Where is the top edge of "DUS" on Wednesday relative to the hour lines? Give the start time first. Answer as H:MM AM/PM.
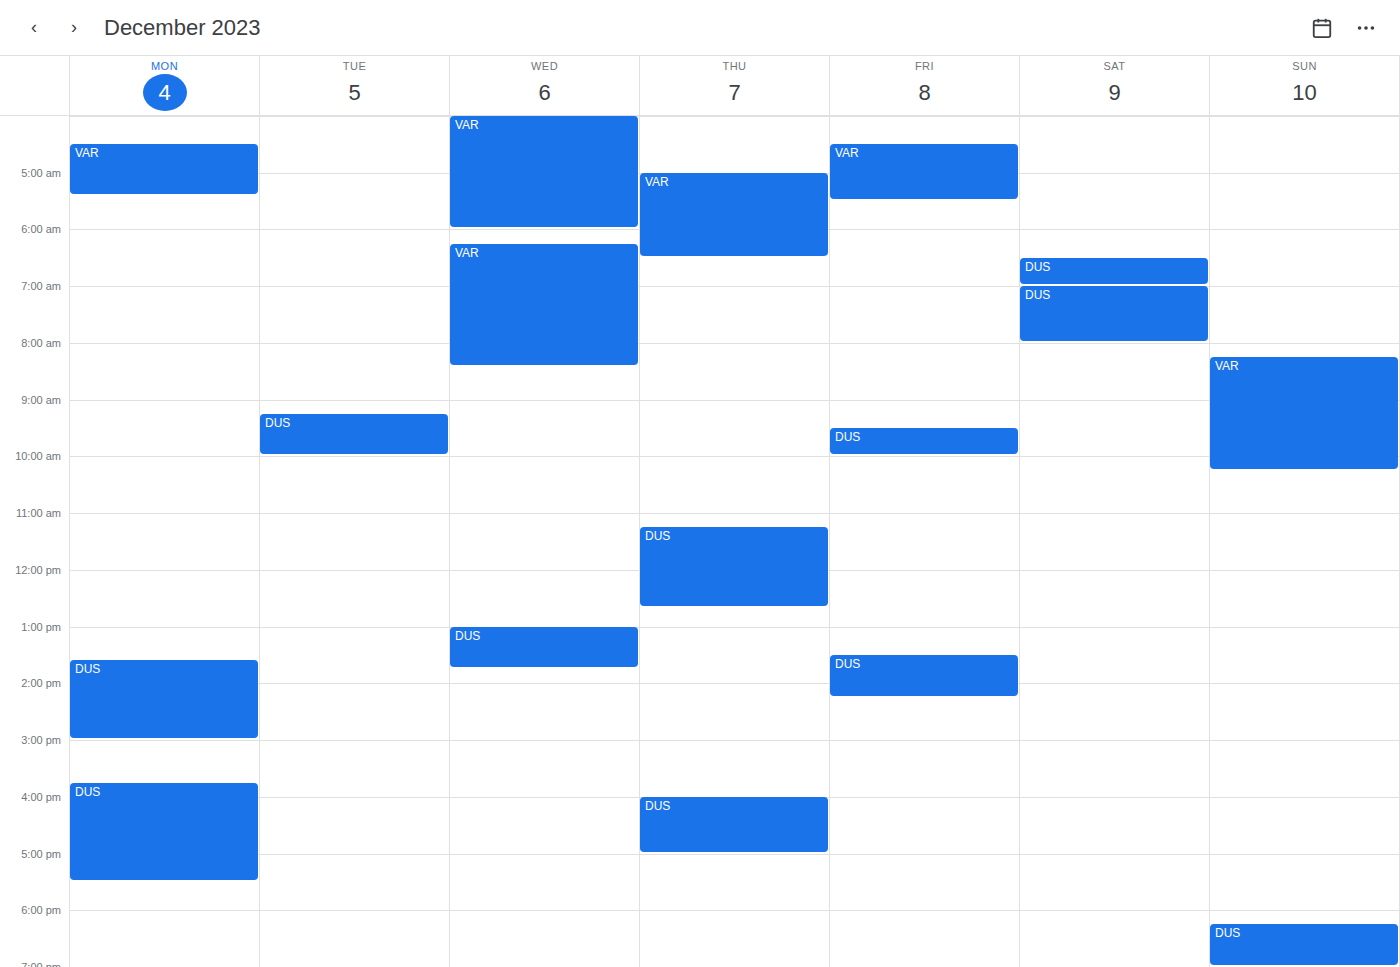
1:00 PM -- exactly on the 1 PM line.